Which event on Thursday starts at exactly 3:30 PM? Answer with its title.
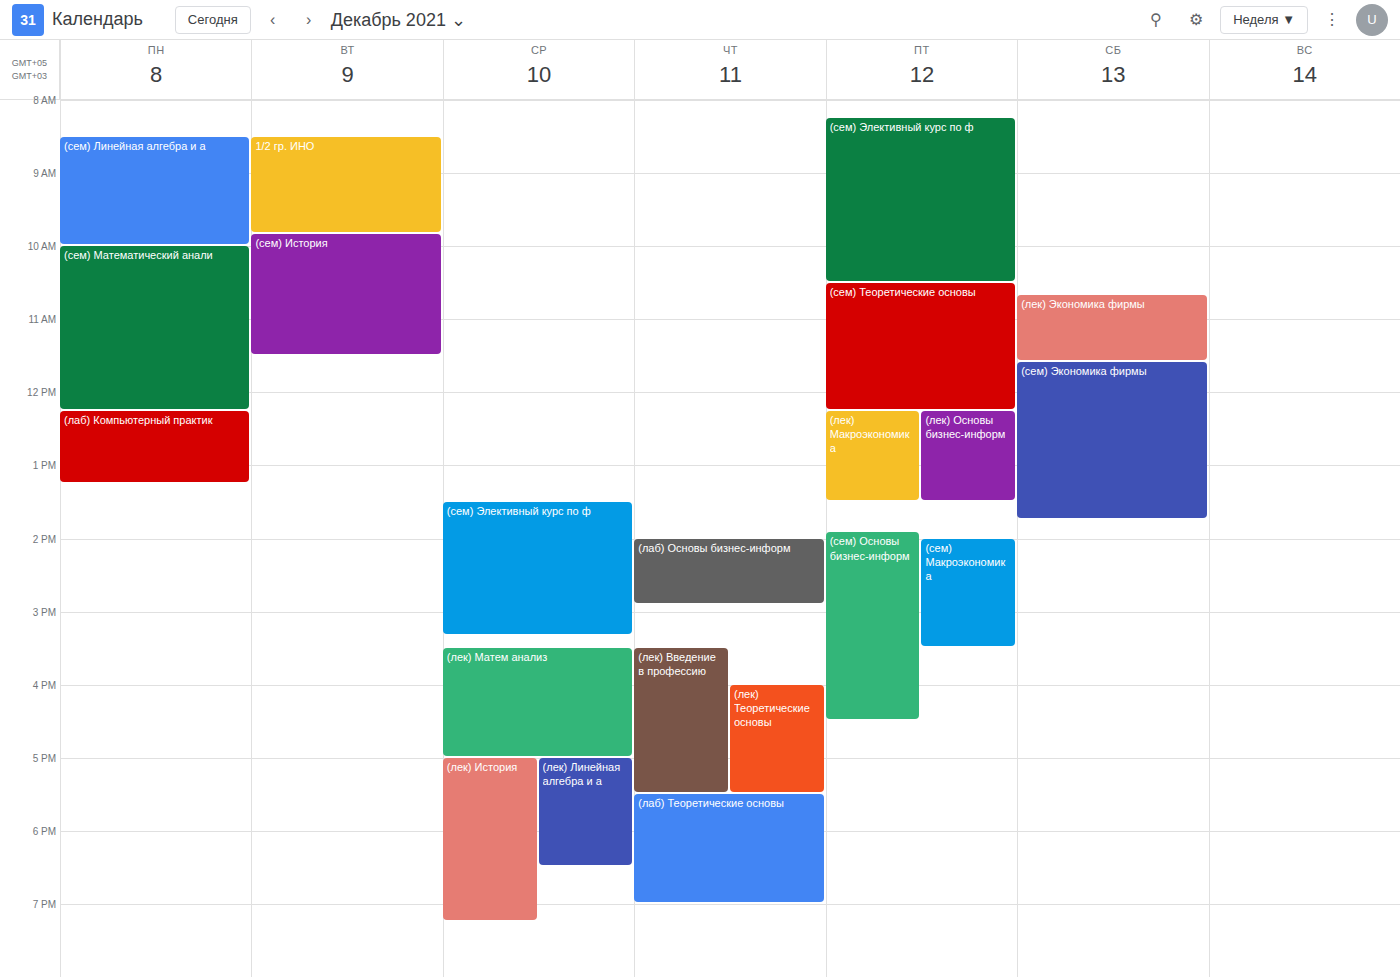
"(лек) Введение в профессию"